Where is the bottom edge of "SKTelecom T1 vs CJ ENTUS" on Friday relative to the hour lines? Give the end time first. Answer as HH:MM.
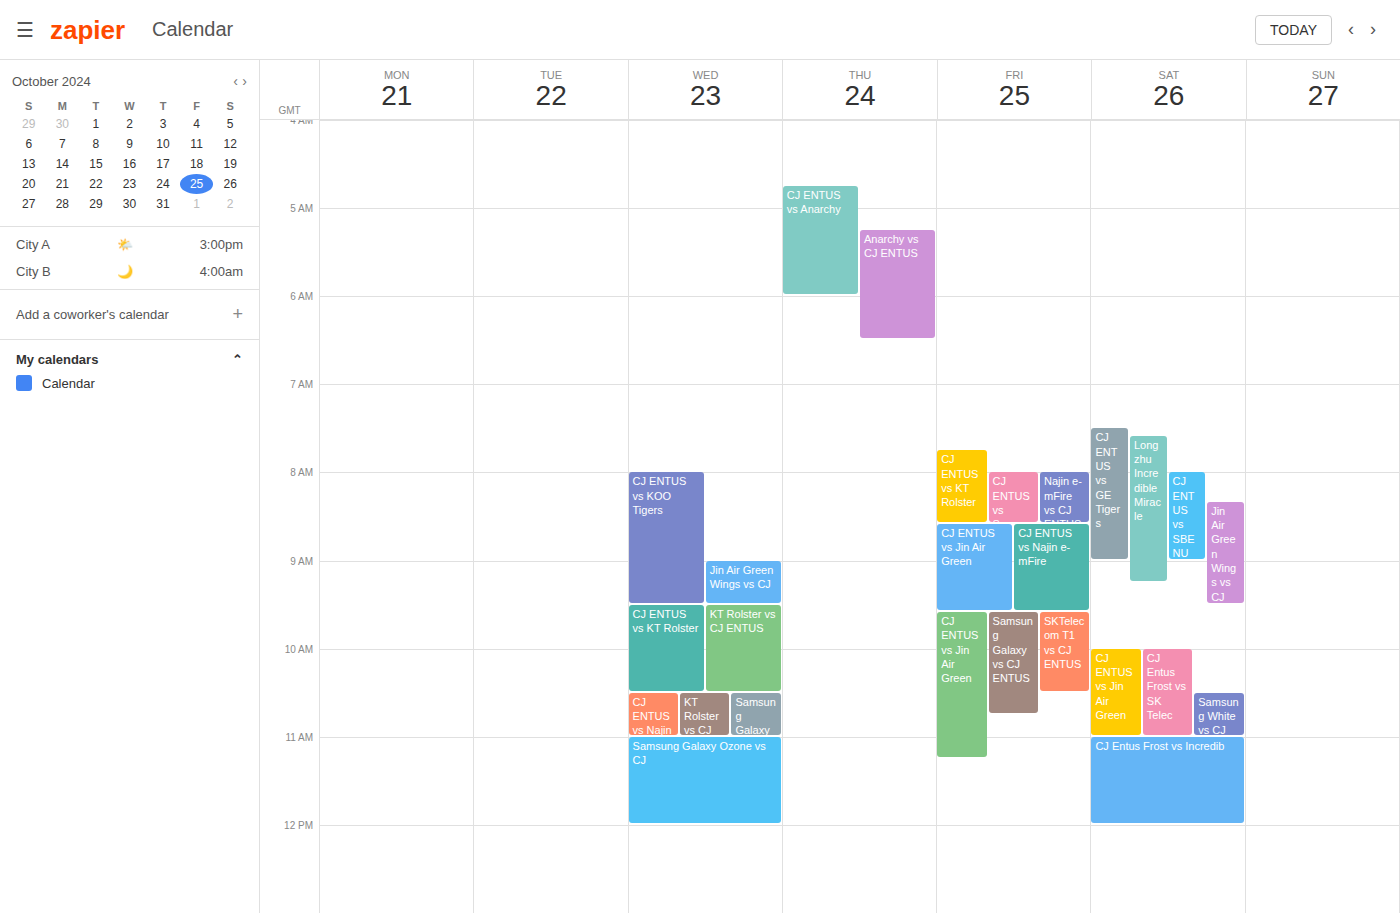
10:30 -- halfway between the 10:00 and 11:00 lines.